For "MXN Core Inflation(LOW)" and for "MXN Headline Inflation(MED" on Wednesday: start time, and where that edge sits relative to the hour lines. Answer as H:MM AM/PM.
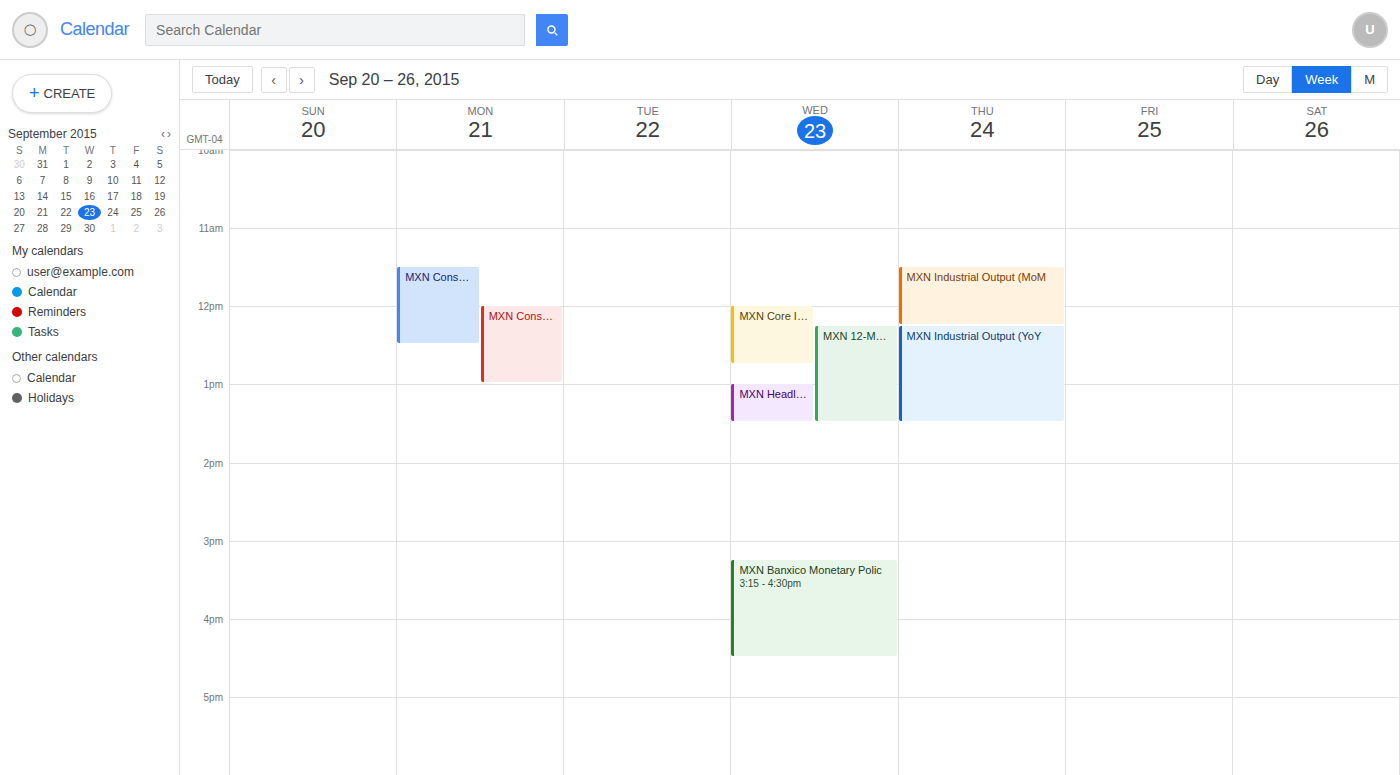
"MXN Core Inflation(LOW)": 12:00 PM, exactly on the 12 PM line. "MXN Headline Inflation(MED": 1:00 PM, exactly on the 1 PM line.